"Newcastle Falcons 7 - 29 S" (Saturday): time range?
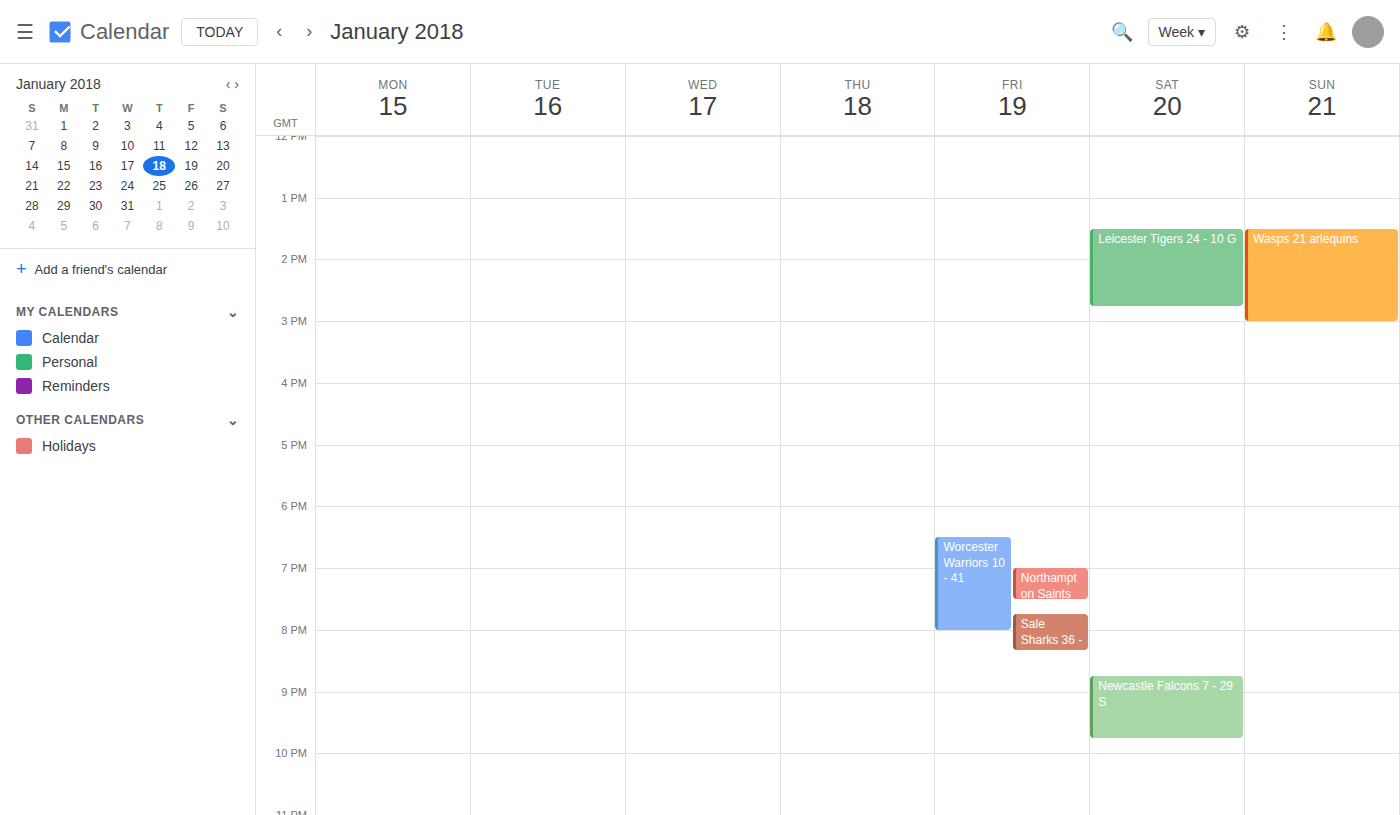
8:45 PM to 9:45 PM